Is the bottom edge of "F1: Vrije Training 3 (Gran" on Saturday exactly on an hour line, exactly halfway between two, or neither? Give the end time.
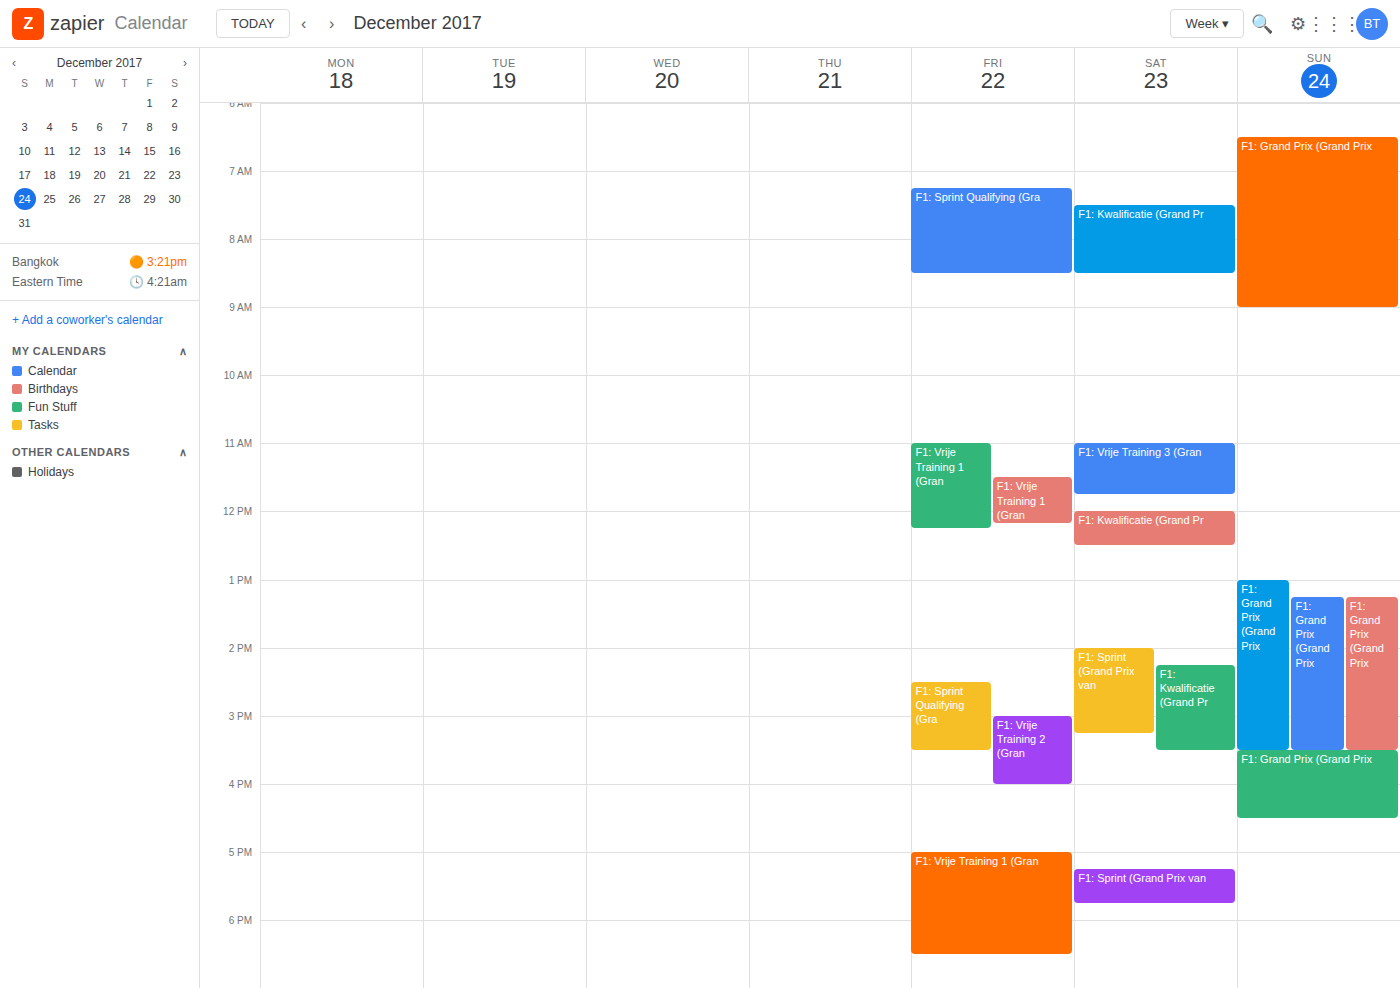
11:45 AM -- neither: three quarters of the way from the 11 AM line to the 12 PM line.